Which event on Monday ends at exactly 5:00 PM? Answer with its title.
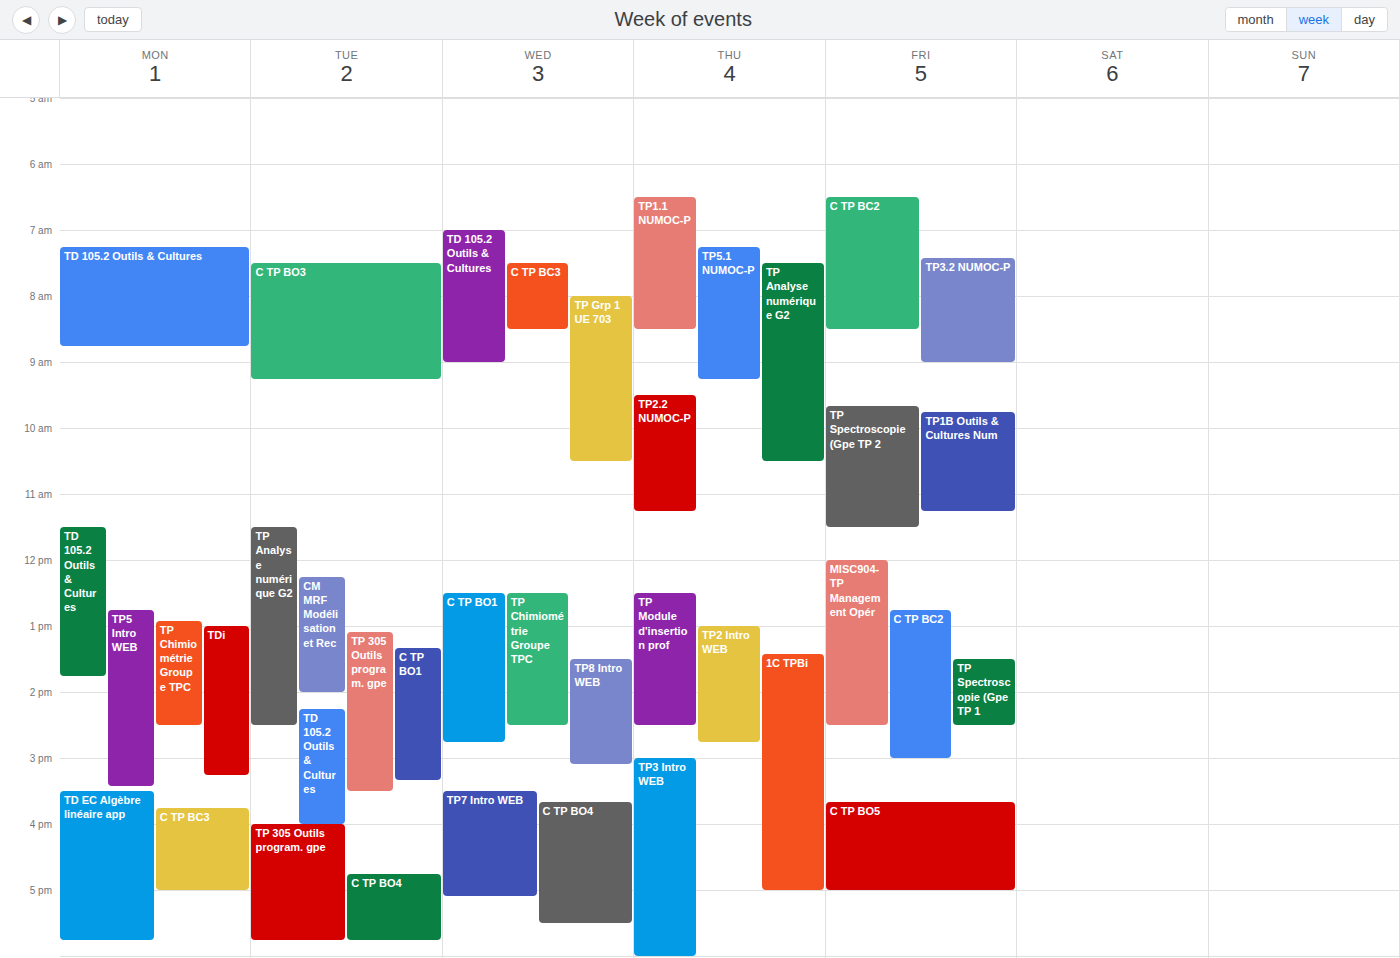
"C TP BC3"